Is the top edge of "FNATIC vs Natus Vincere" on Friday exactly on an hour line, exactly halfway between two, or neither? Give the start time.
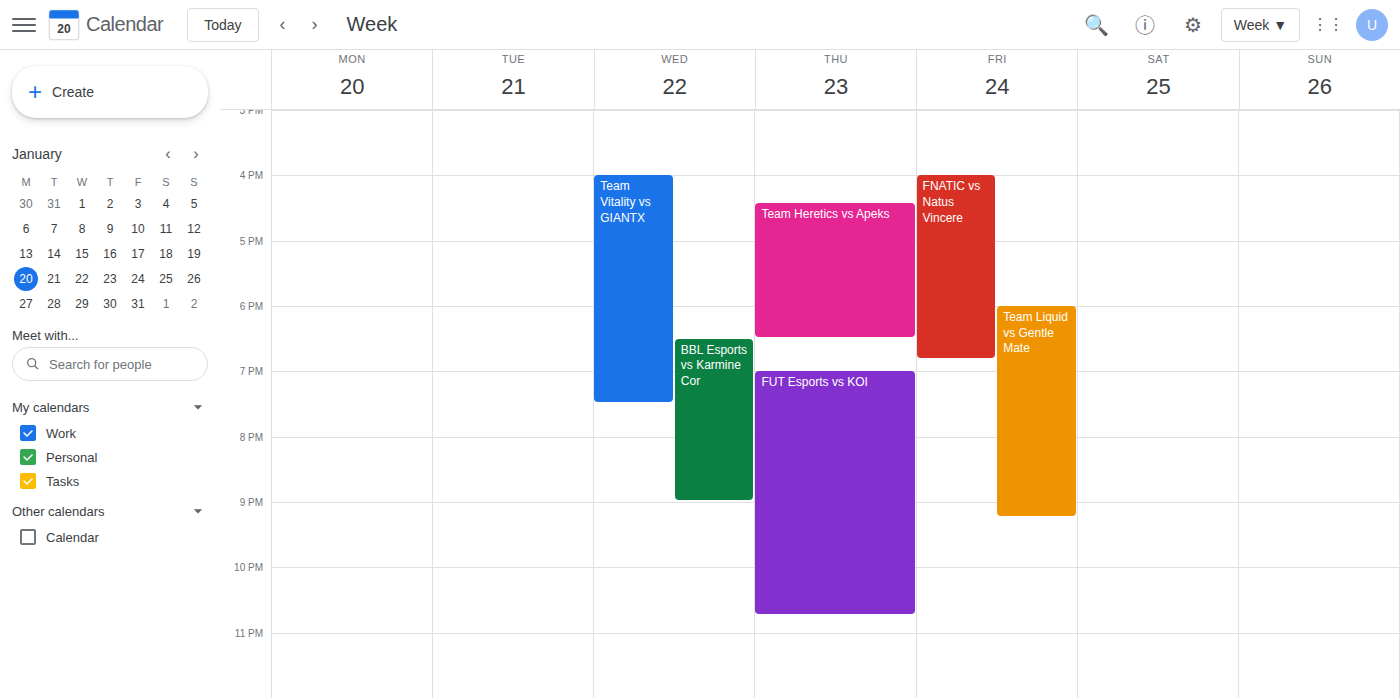
4:00 PM -- exactly on the 4 PM line.